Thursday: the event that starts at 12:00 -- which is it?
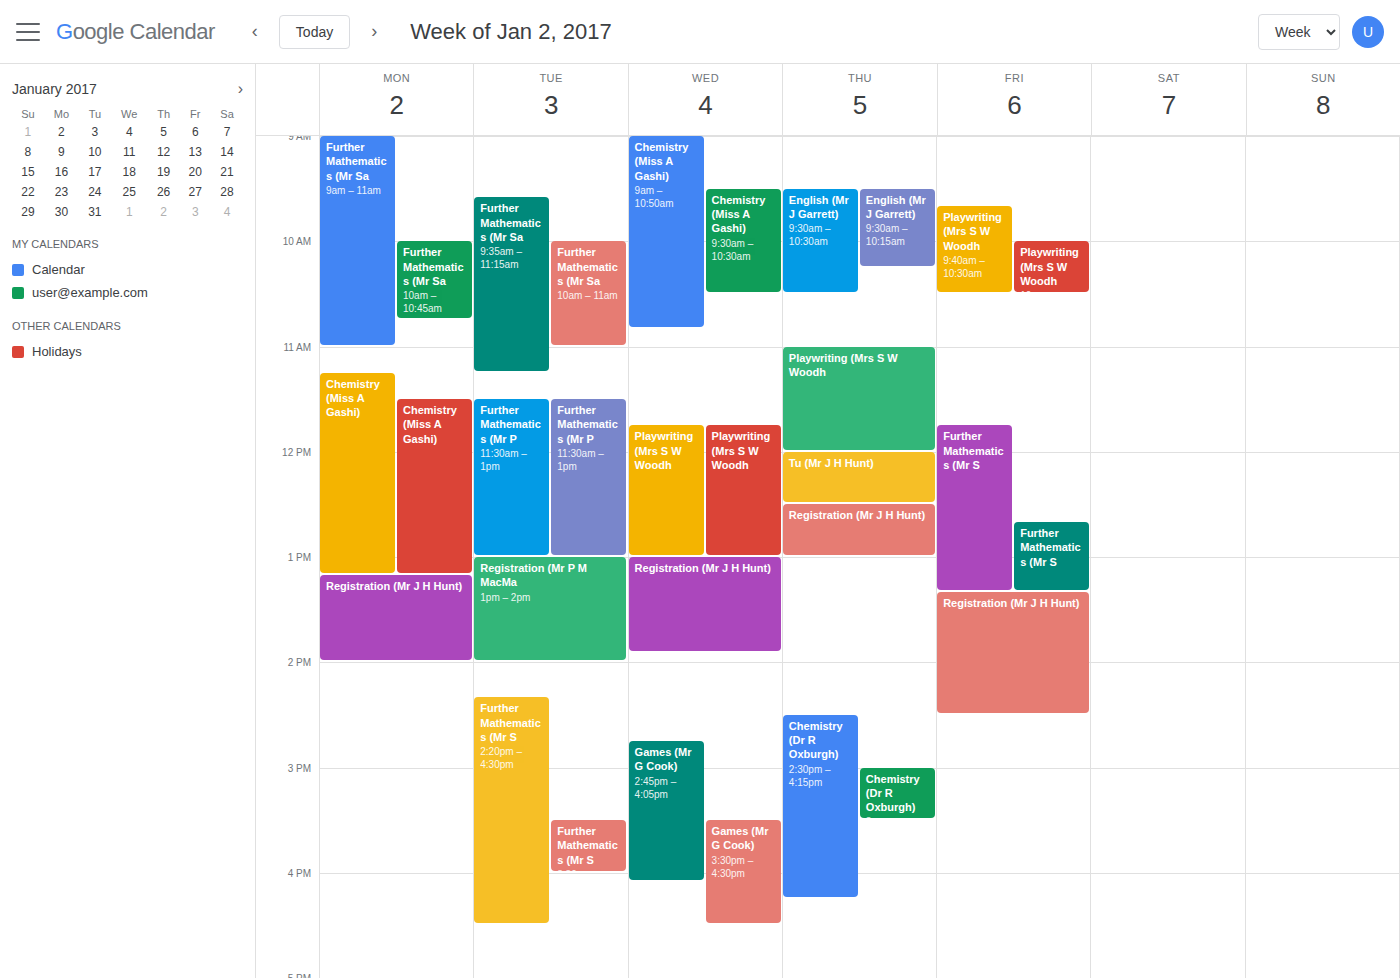
"Tu (Mr J H Hunt)"